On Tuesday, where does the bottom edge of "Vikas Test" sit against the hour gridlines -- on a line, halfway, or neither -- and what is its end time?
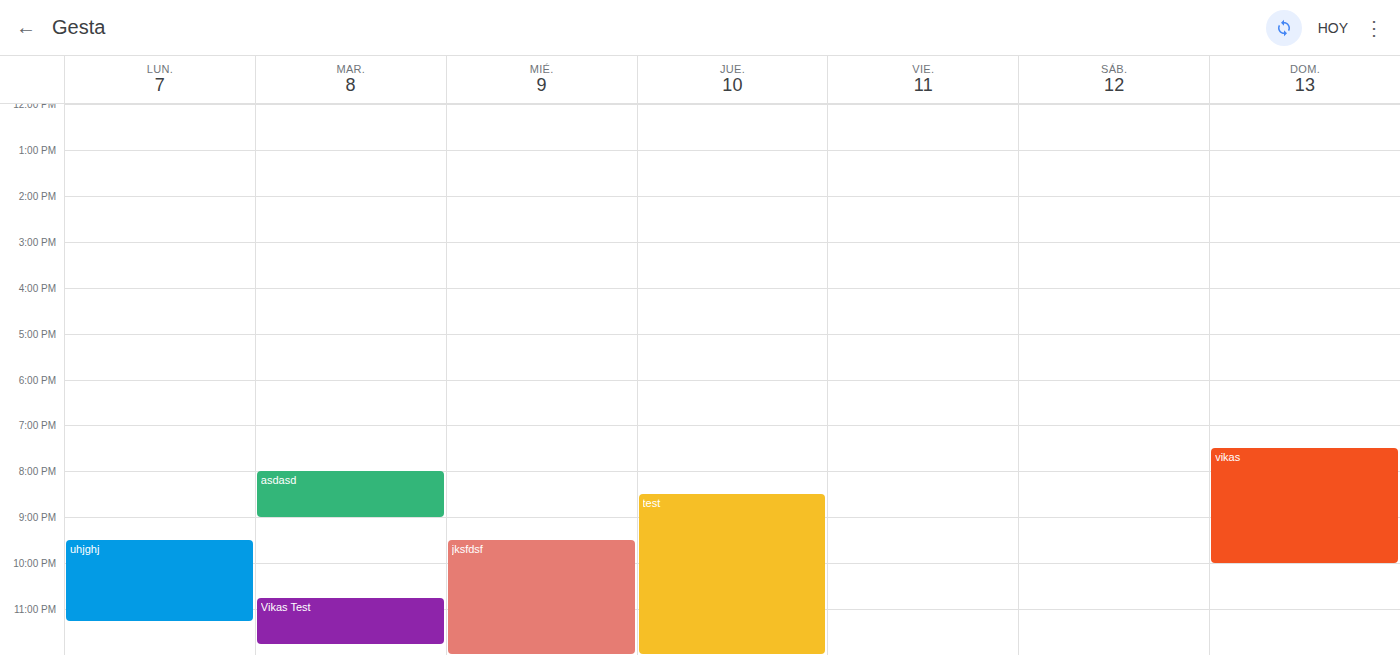
11:45 PM -- neither: three quarters of the way from the 11 PM line to the 12 AM line.